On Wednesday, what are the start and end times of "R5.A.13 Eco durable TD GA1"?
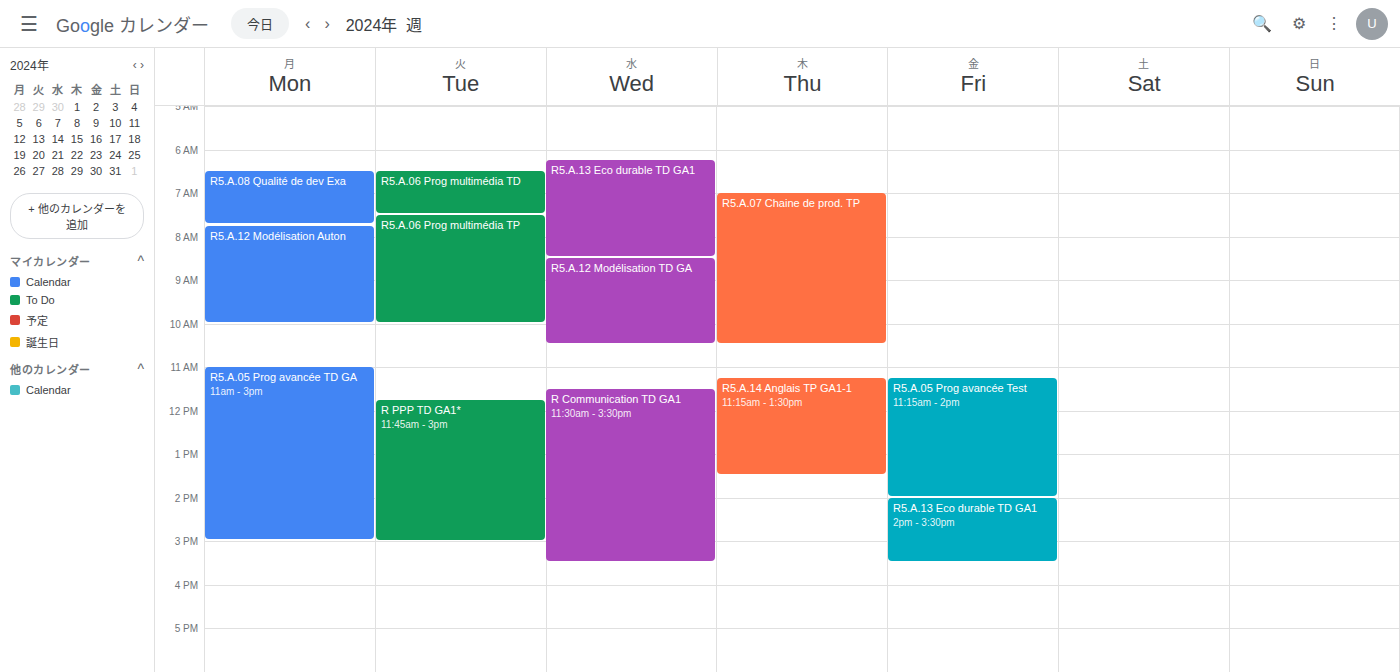
6:15 AM to 8:30 AM